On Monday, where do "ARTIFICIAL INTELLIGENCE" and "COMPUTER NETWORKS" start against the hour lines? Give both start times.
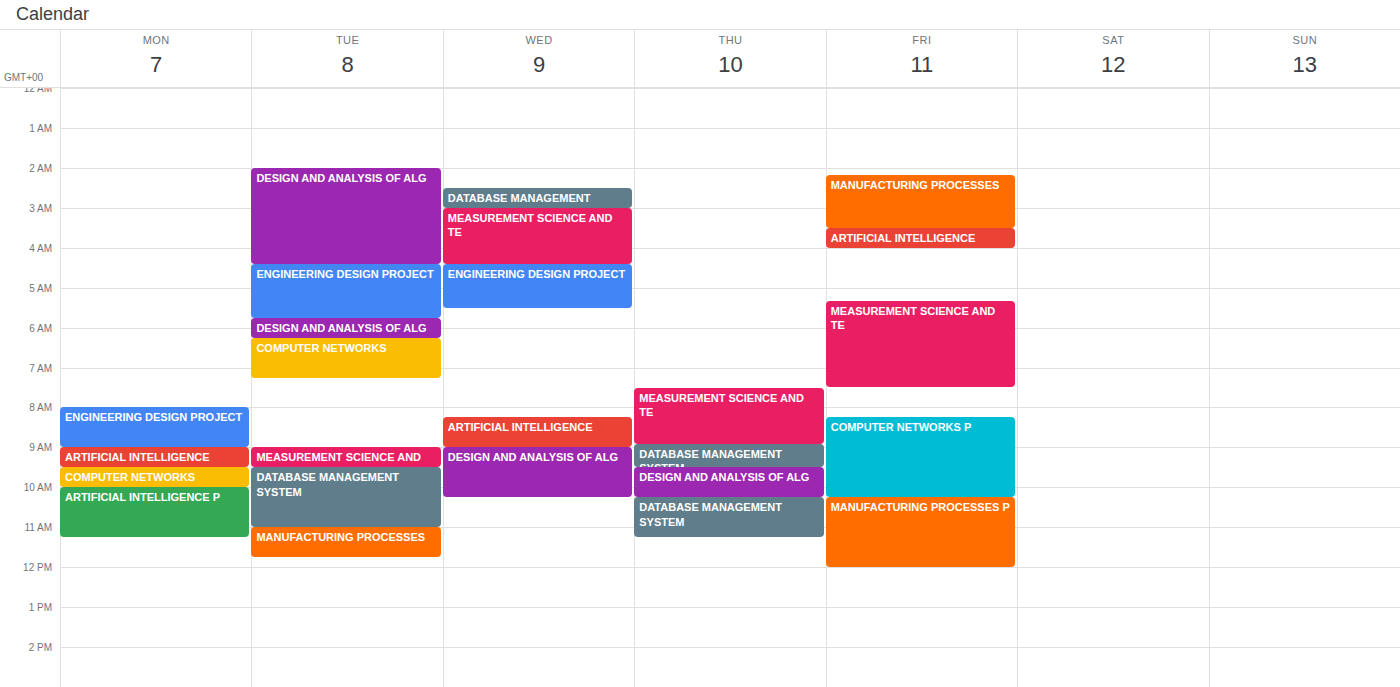
"ARTIFICIAL INTELLIGENCE": 9:00 AM, exactly on the 9 AM line. "COMPUTER NETWORKS": 9:30 AM, halfway between the 9 AM and 10 AM lines.